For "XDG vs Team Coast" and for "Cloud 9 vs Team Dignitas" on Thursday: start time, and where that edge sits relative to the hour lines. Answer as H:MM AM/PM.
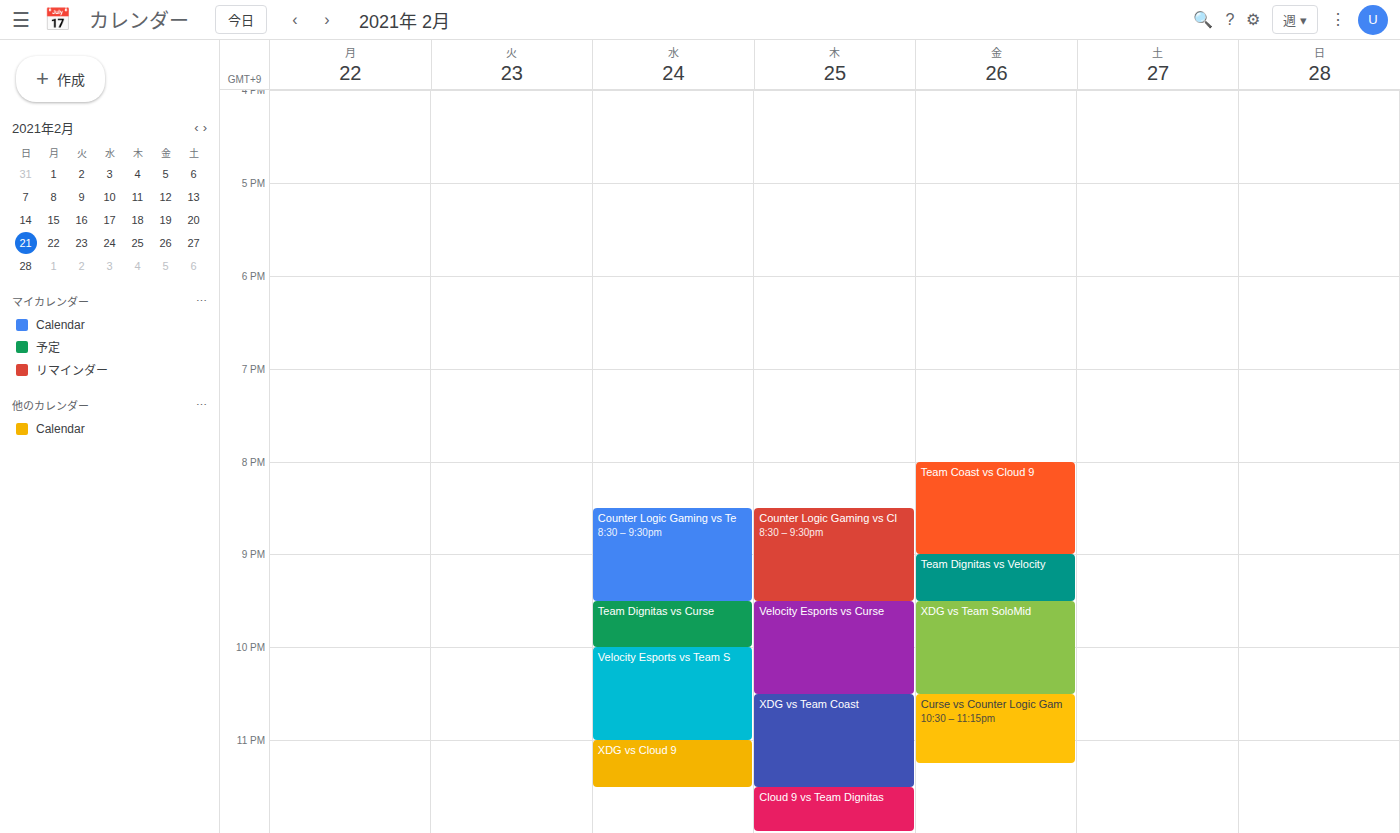
"XDG vs Team Coast": 10:30 PM, halfway between the 10 PM and 11 PM lines. "Cloud 9 vs Team Dignitas": 11:30 PM, halfway between the 11 PM and 12 AM lines.